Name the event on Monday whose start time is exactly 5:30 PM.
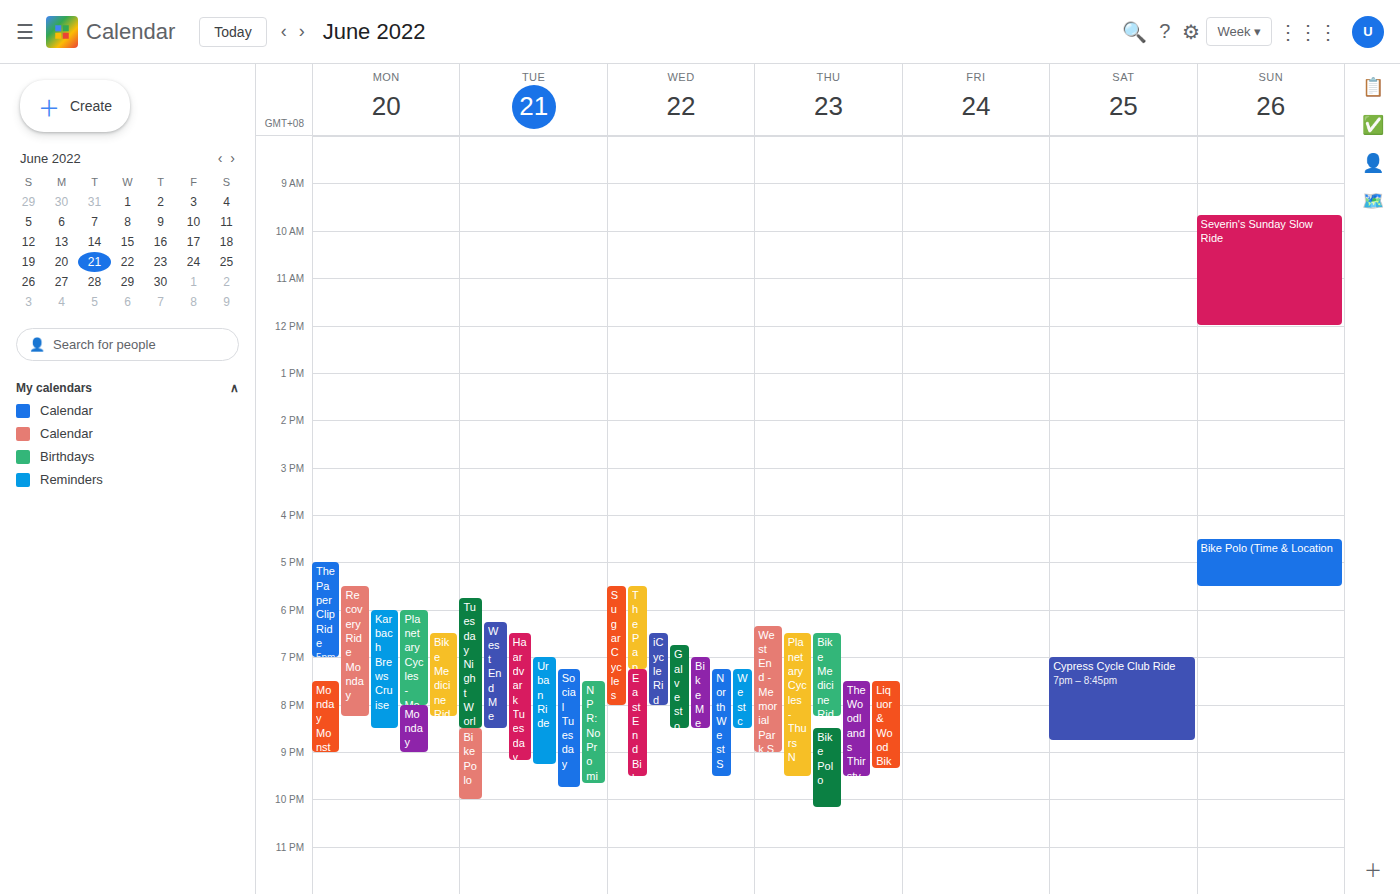
"Recovery Ride Monday"